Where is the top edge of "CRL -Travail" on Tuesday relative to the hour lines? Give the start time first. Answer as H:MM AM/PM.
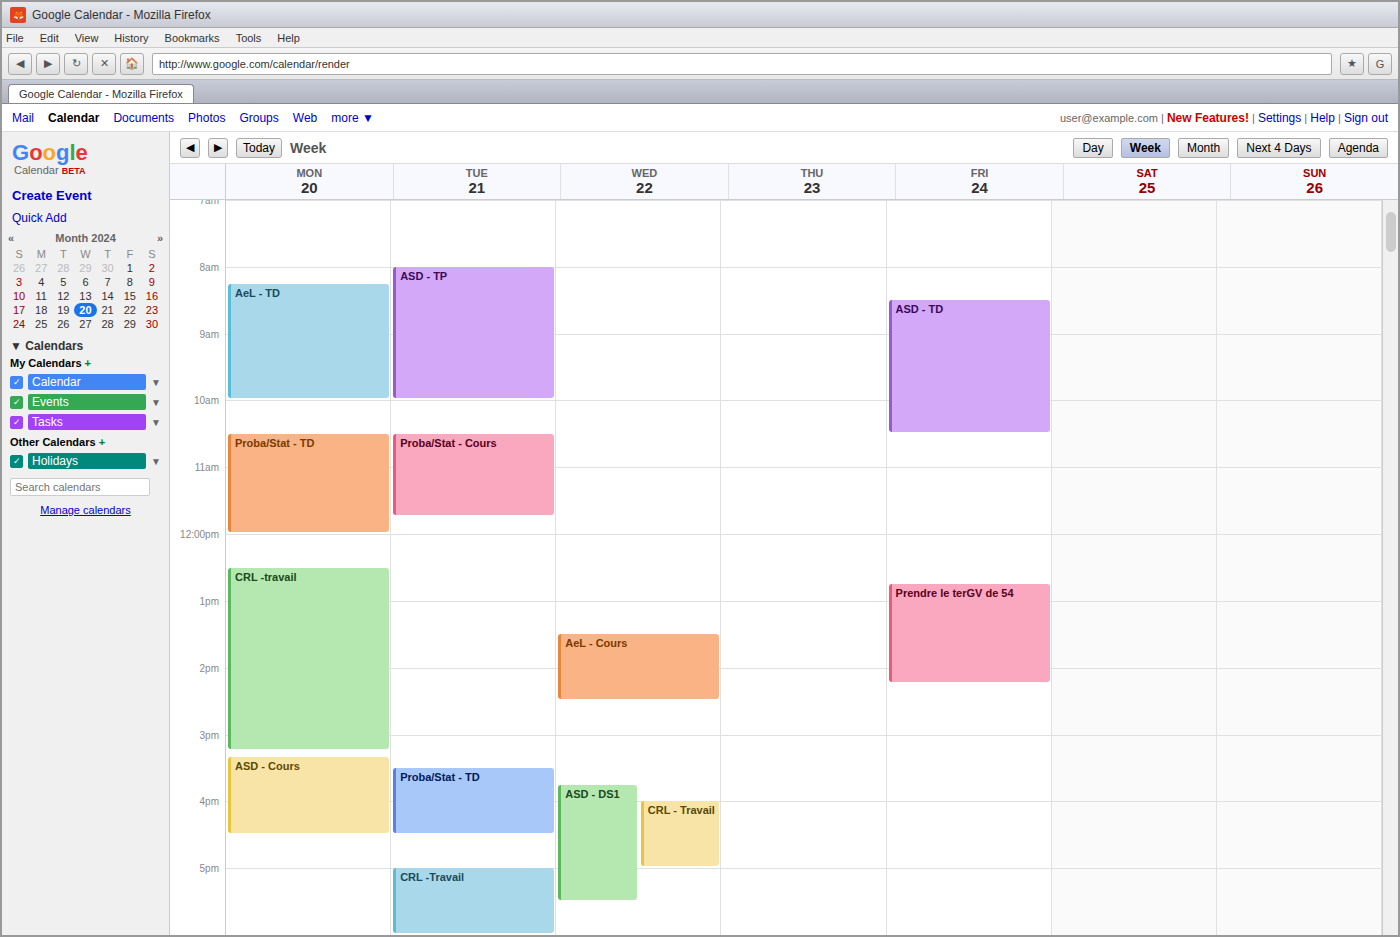
5:00 PM -- exactly on the 5 PM line.